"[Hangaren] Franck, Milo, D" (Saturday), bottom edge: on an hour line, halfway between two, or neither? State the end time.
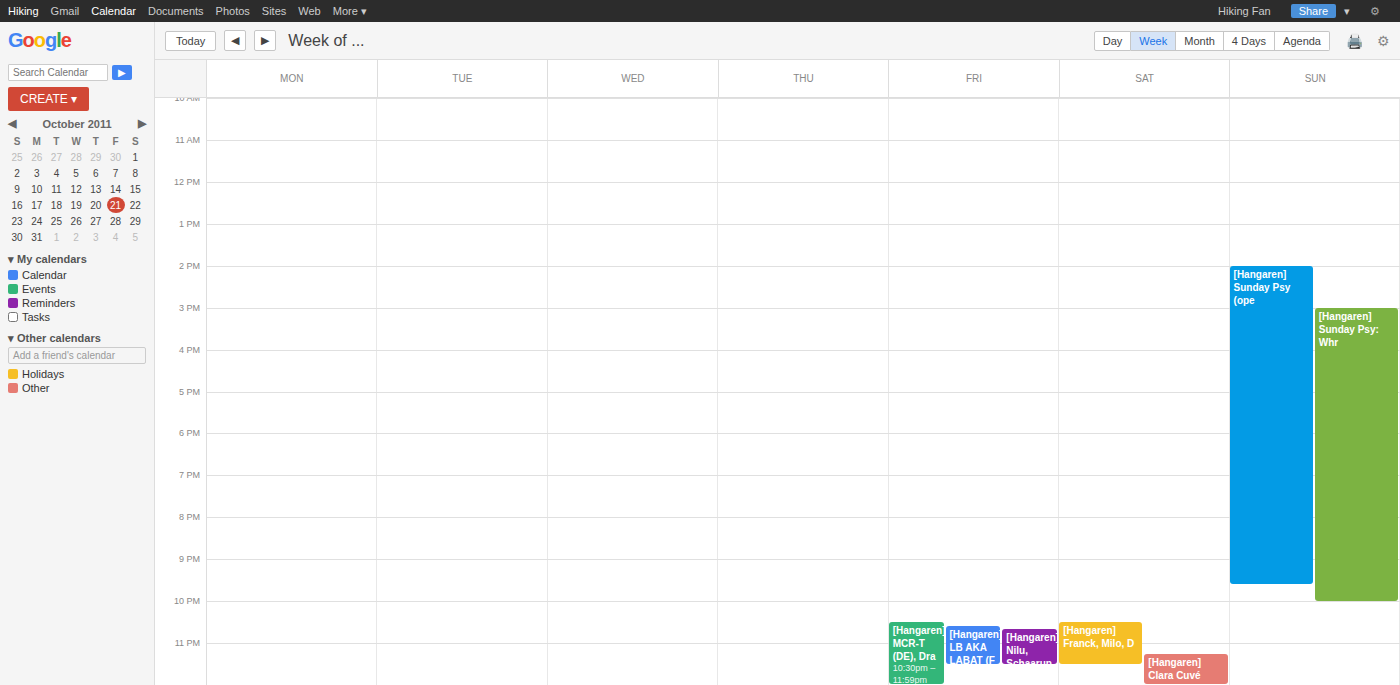
11:30 PM -- halfway between the 11 PM and 12 AM lines.